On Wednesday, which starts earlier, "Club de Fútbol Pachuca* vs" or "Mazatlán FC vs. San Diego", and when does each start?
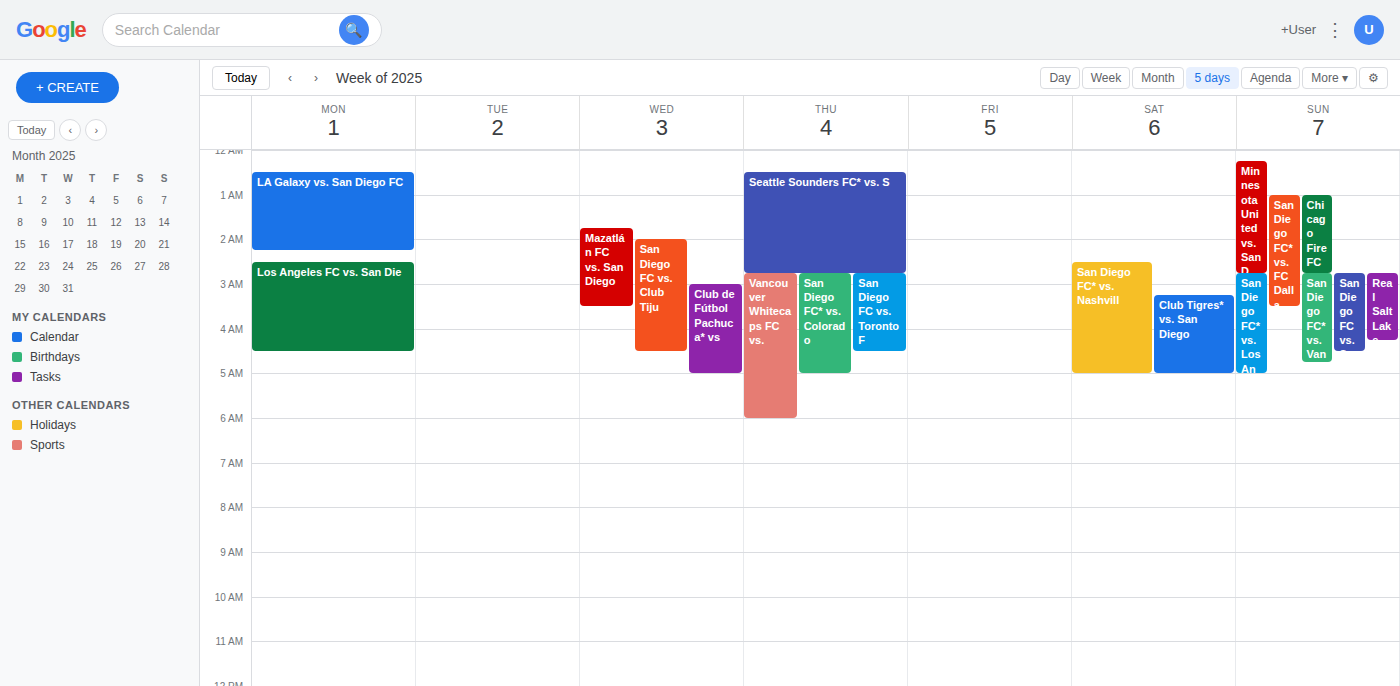
"Mazatlán FC vs. San Diego" 1:45 AM; "Club de Fútbol Pachuca* vs" 3:00 AM.